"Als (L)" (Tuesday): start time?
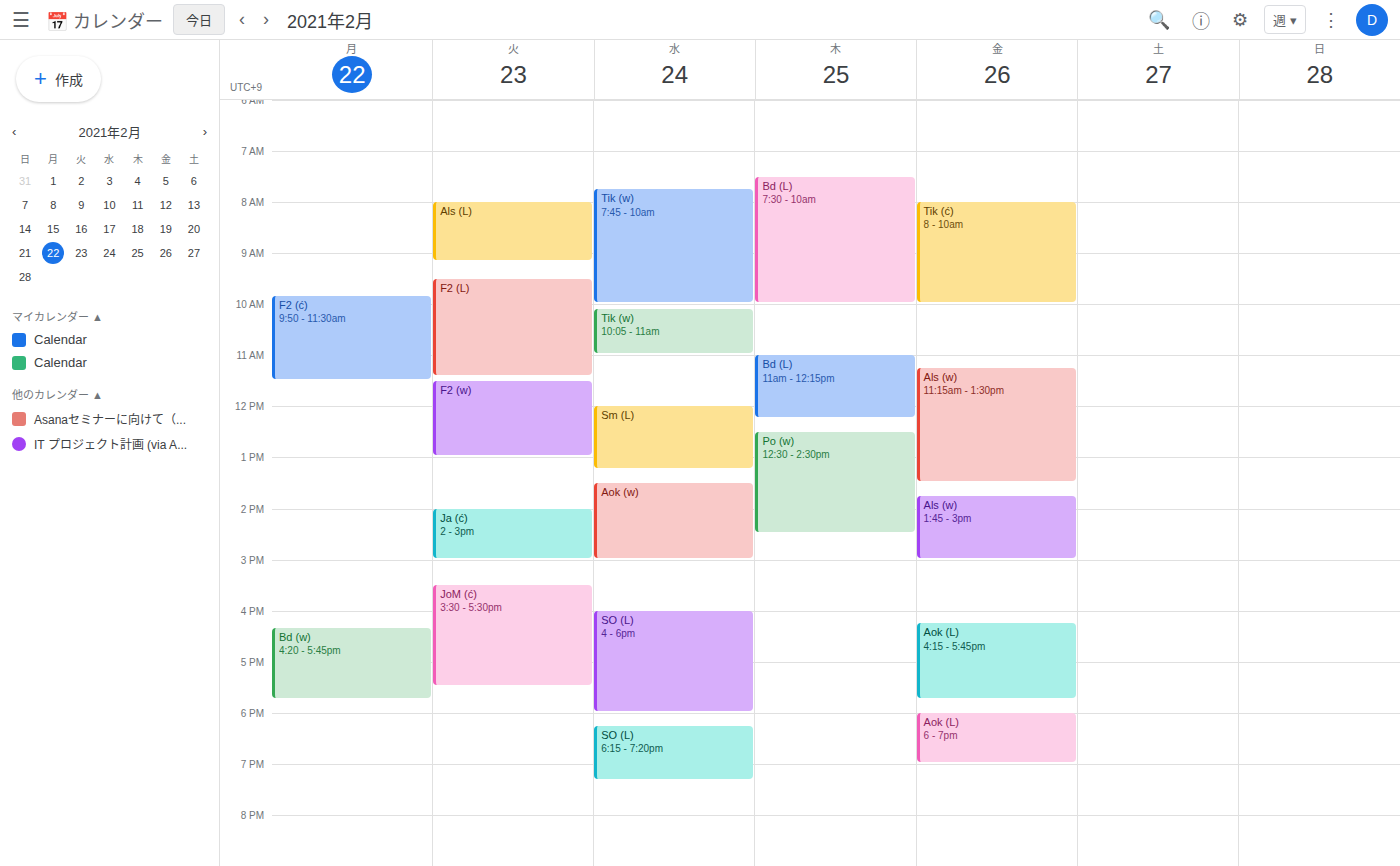
8:00 AM